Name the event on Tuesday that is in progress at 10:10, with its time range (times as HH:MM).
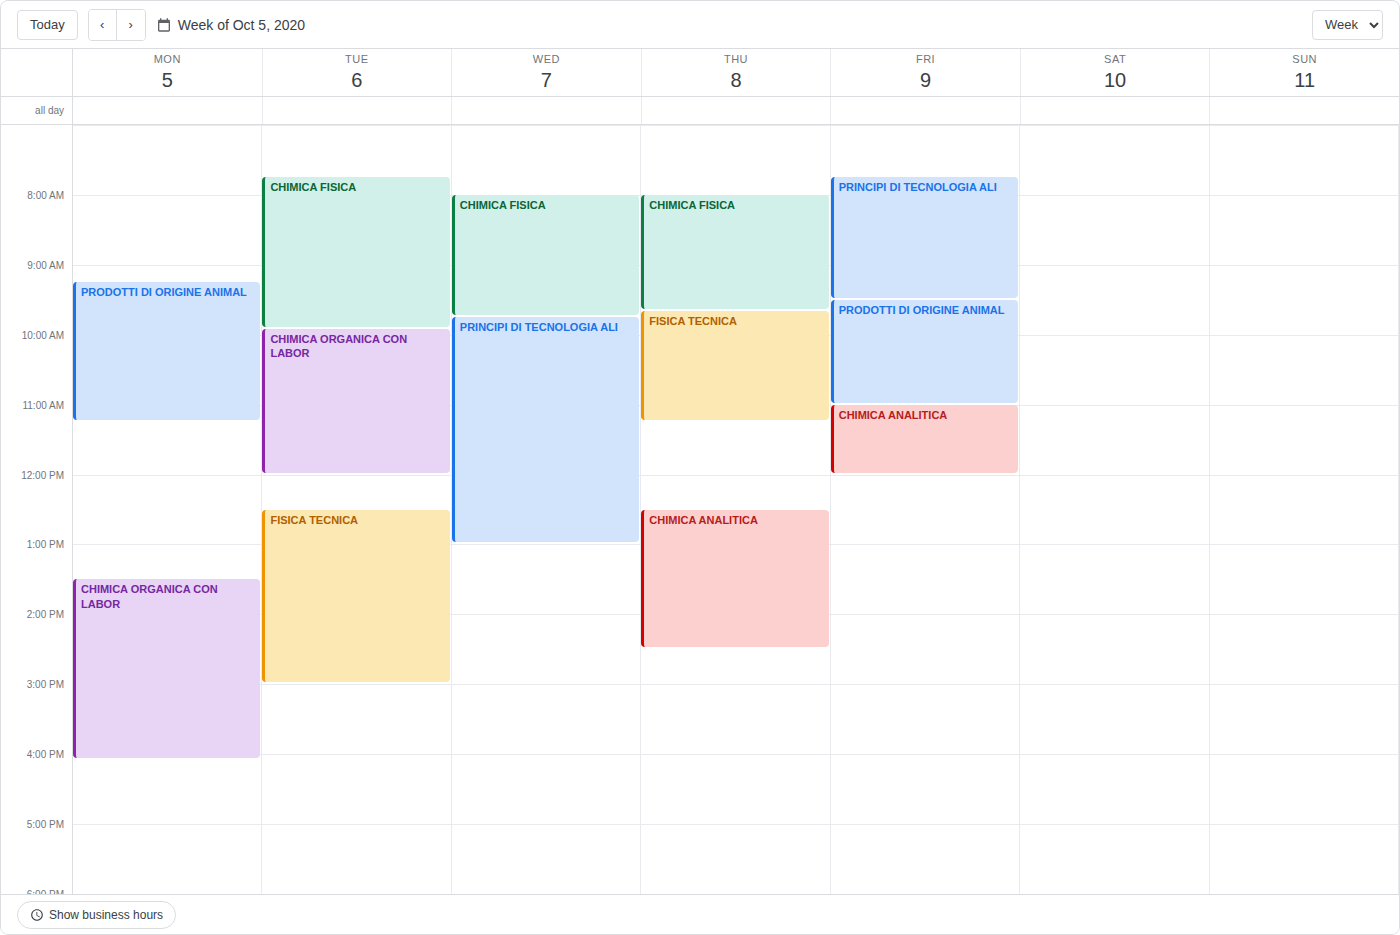
"CHIMICA ORGANICA CON LABOR", 09:55 to 12:00